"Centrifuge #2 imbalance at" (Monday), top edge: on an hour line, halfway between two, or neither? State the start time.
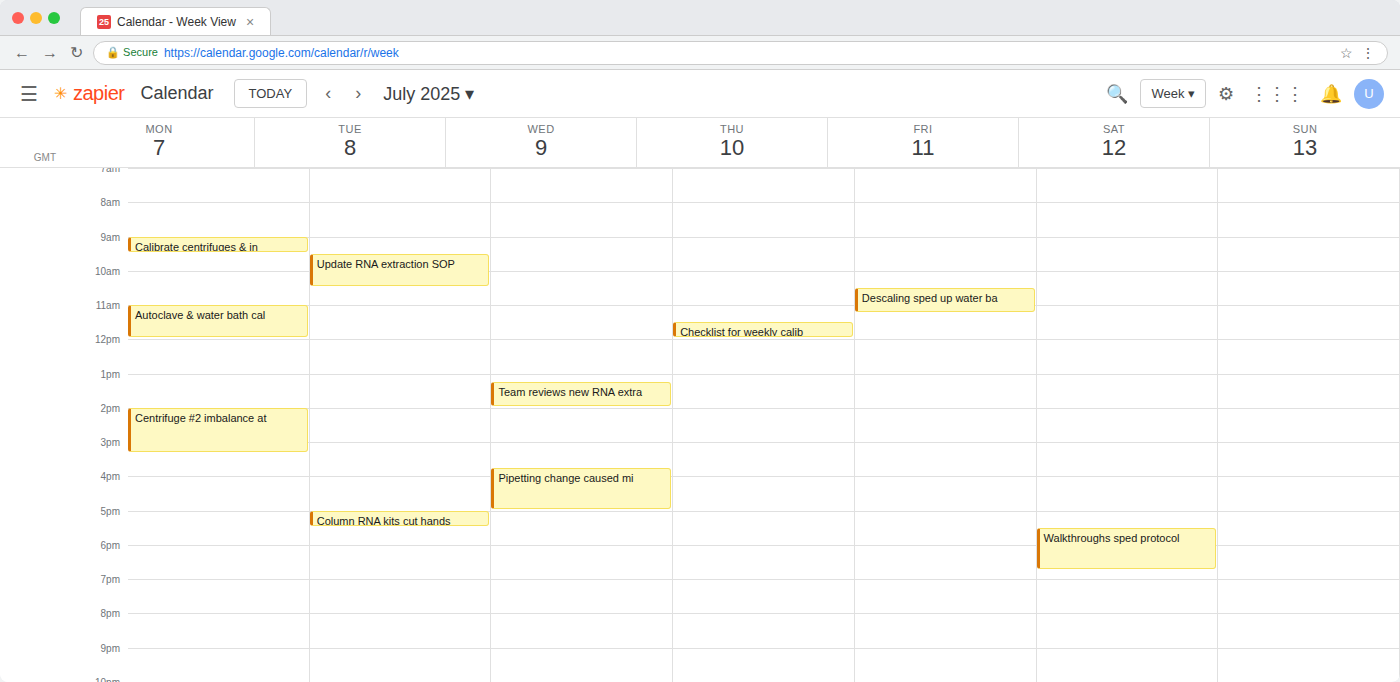
2:00 PM -- exactly on the 2 PM line.